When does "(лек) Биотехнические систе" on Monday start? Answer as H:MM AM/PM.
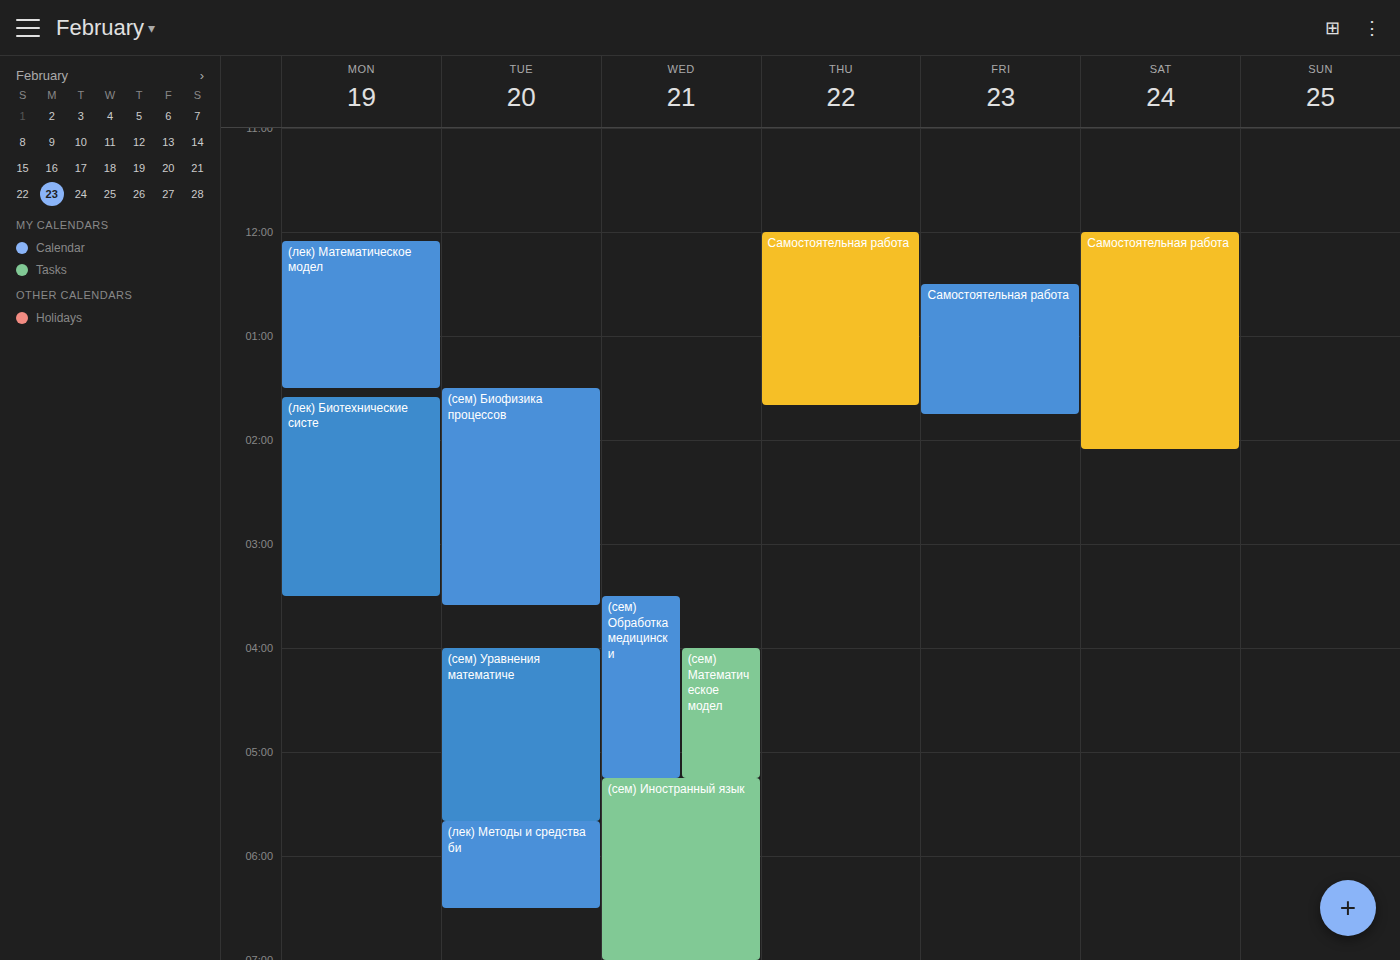
1:35 PM